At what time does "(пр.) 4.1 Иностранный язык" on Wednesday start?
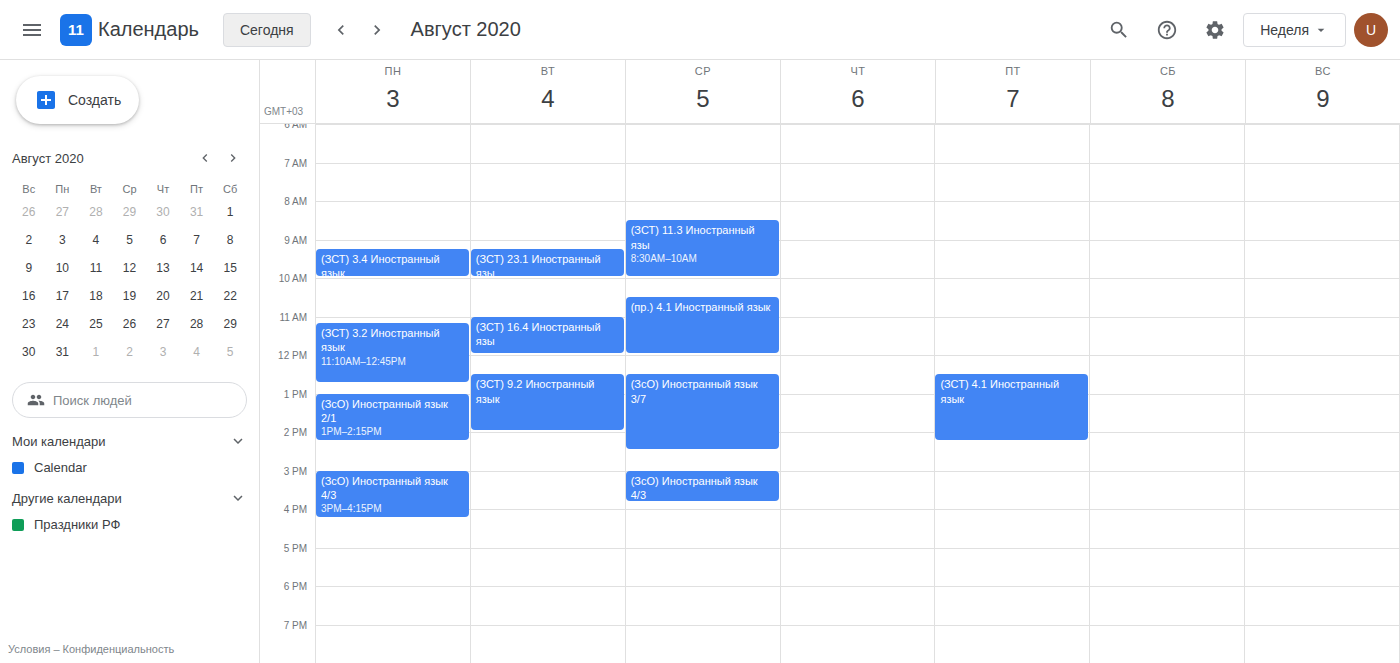
10:30 AM